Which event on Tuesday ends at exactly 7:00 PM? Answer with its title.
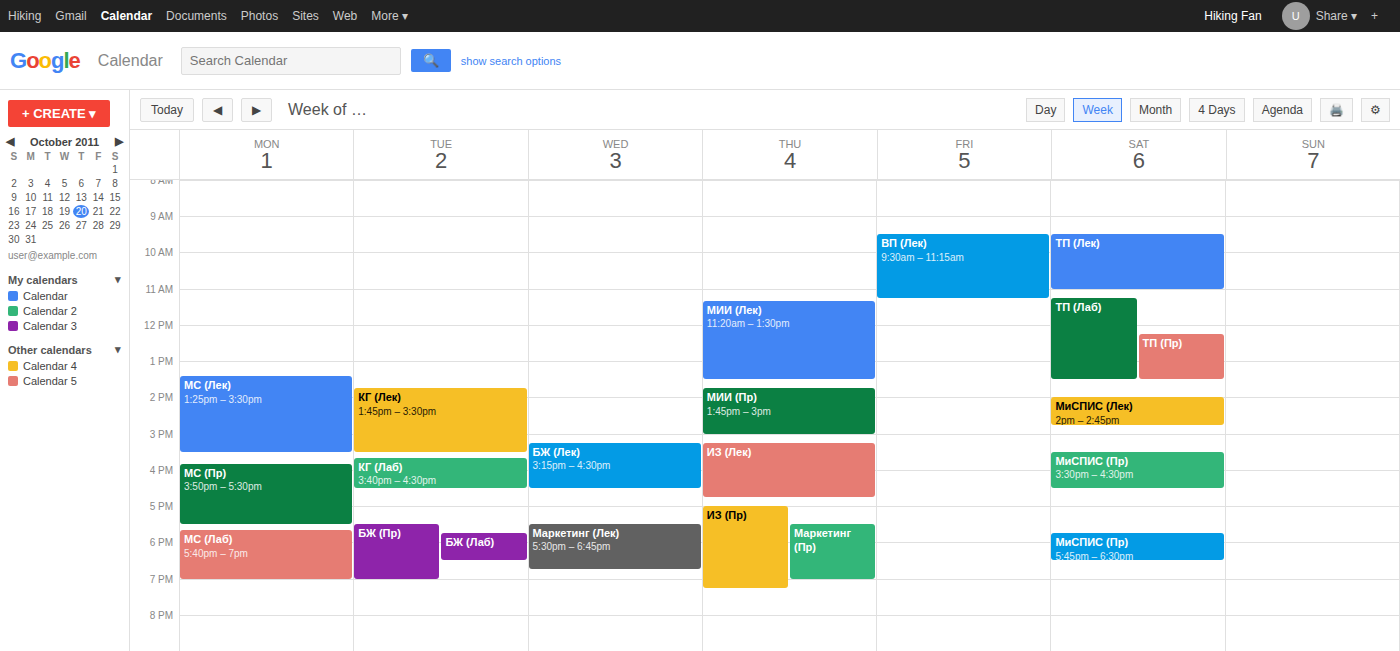
"БЖ (Пр)"